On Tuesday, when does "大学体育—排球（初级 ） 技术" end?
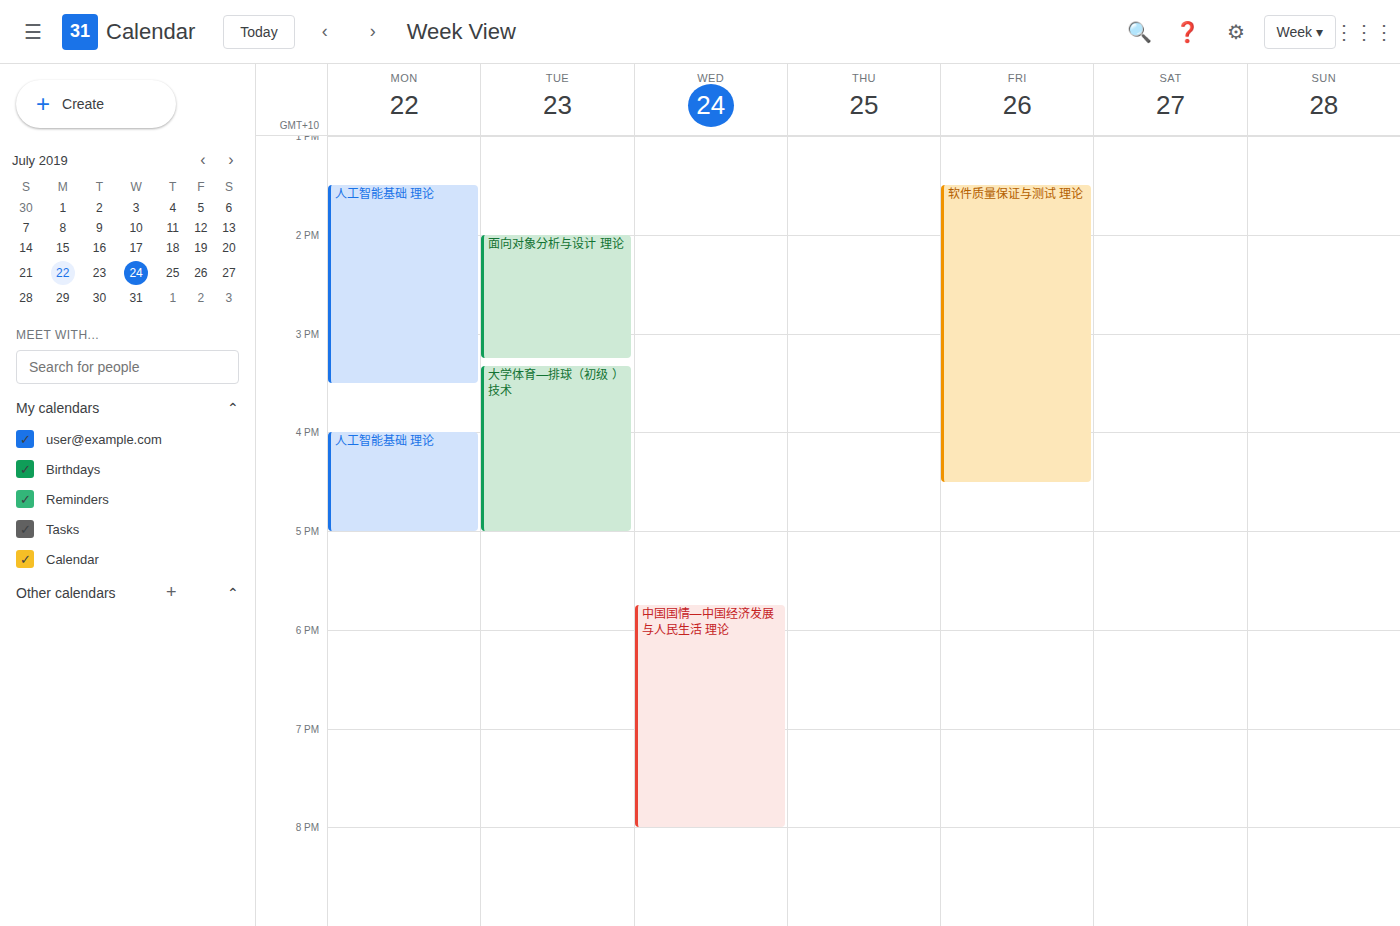
5:00 PM